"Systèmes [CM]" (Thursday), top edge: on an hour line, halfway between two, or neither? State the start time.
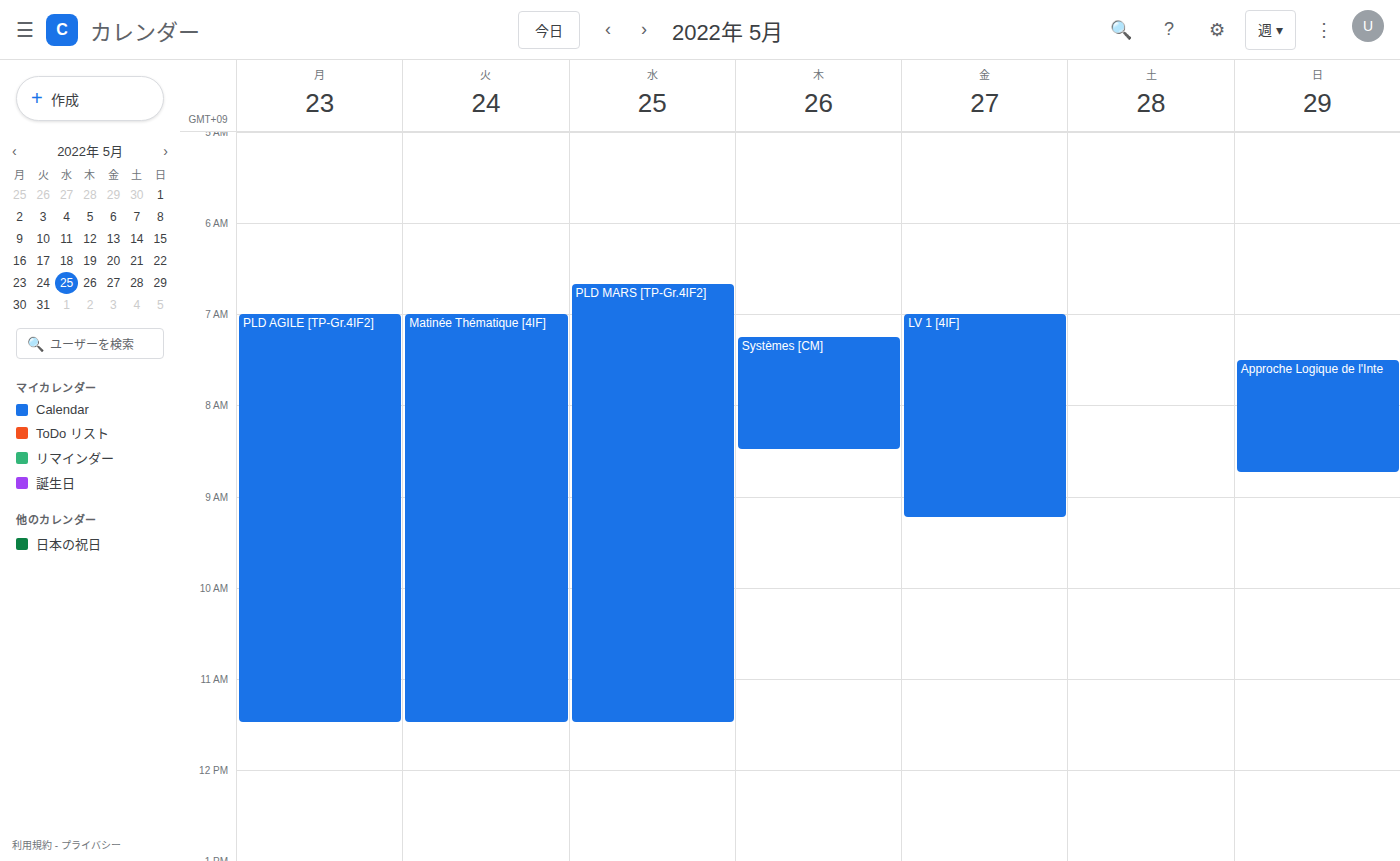
7:15 AM -- neither: a quarter of the way from the 7 AM line to the 8 AM line.